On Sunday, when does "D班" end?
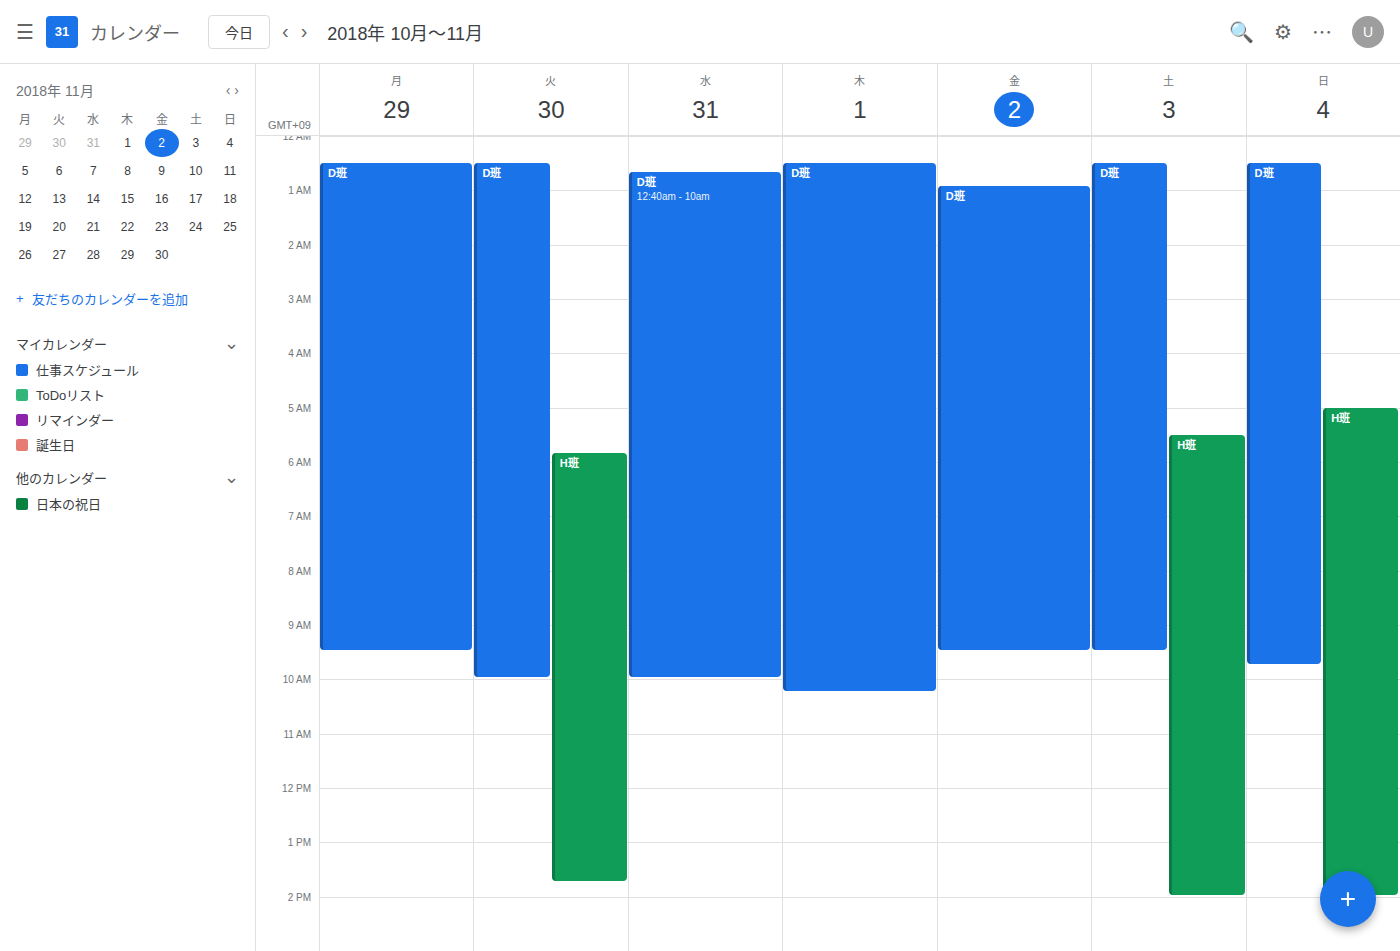
09:45